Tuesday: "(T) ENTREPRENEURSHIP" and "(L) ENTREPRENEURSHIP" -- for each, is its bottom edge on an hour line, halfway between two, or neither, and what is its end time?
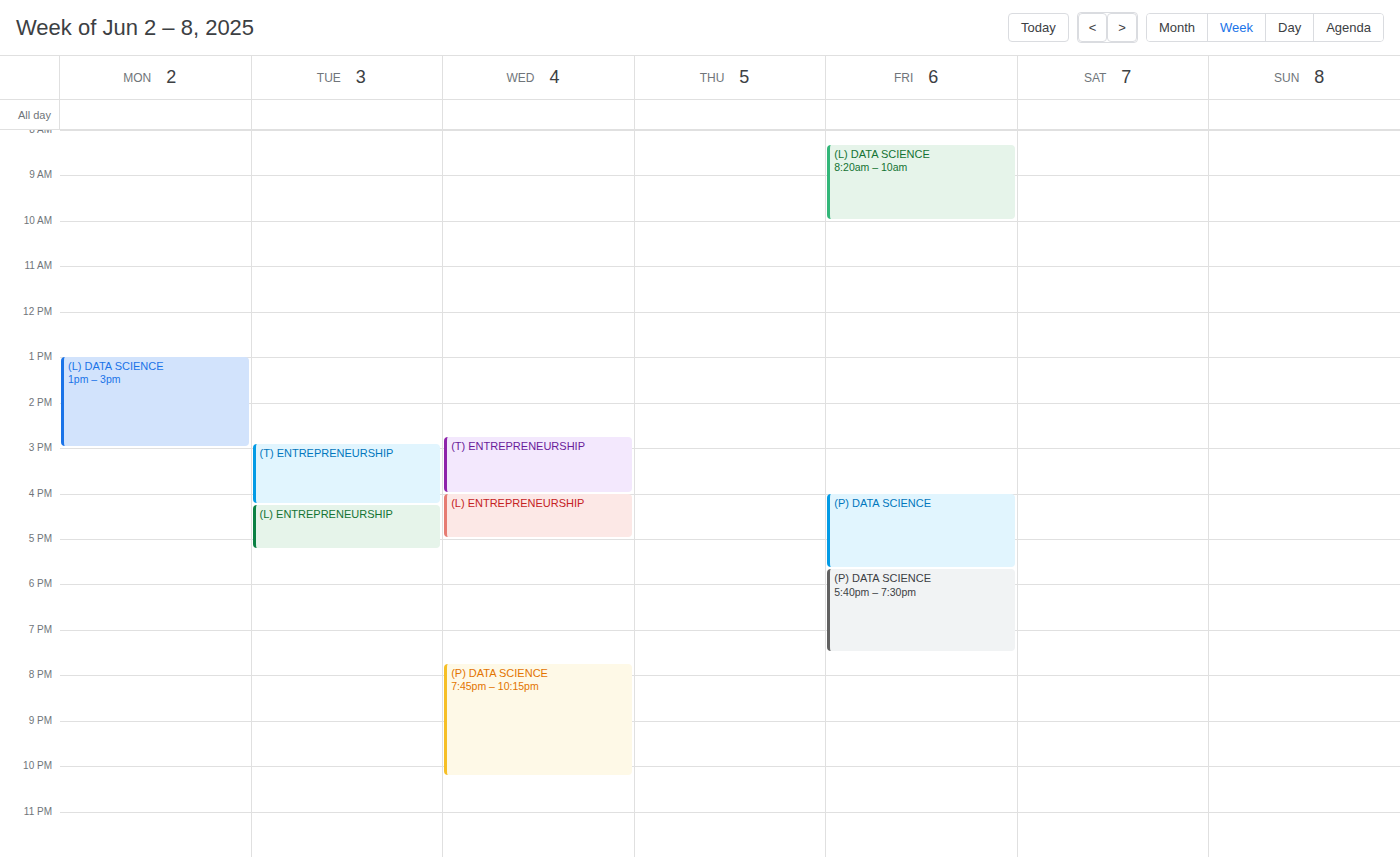
"(T) ENTREPRENEURSHIP": 4:15 PM, neither: a quarter of the way from the 4 PM line to the 5 PM line. "(L) ENTREPRENEURSHIP": 5:15 PM, neither: a quarter of the way from the 5 PM line to the 6 PM line.